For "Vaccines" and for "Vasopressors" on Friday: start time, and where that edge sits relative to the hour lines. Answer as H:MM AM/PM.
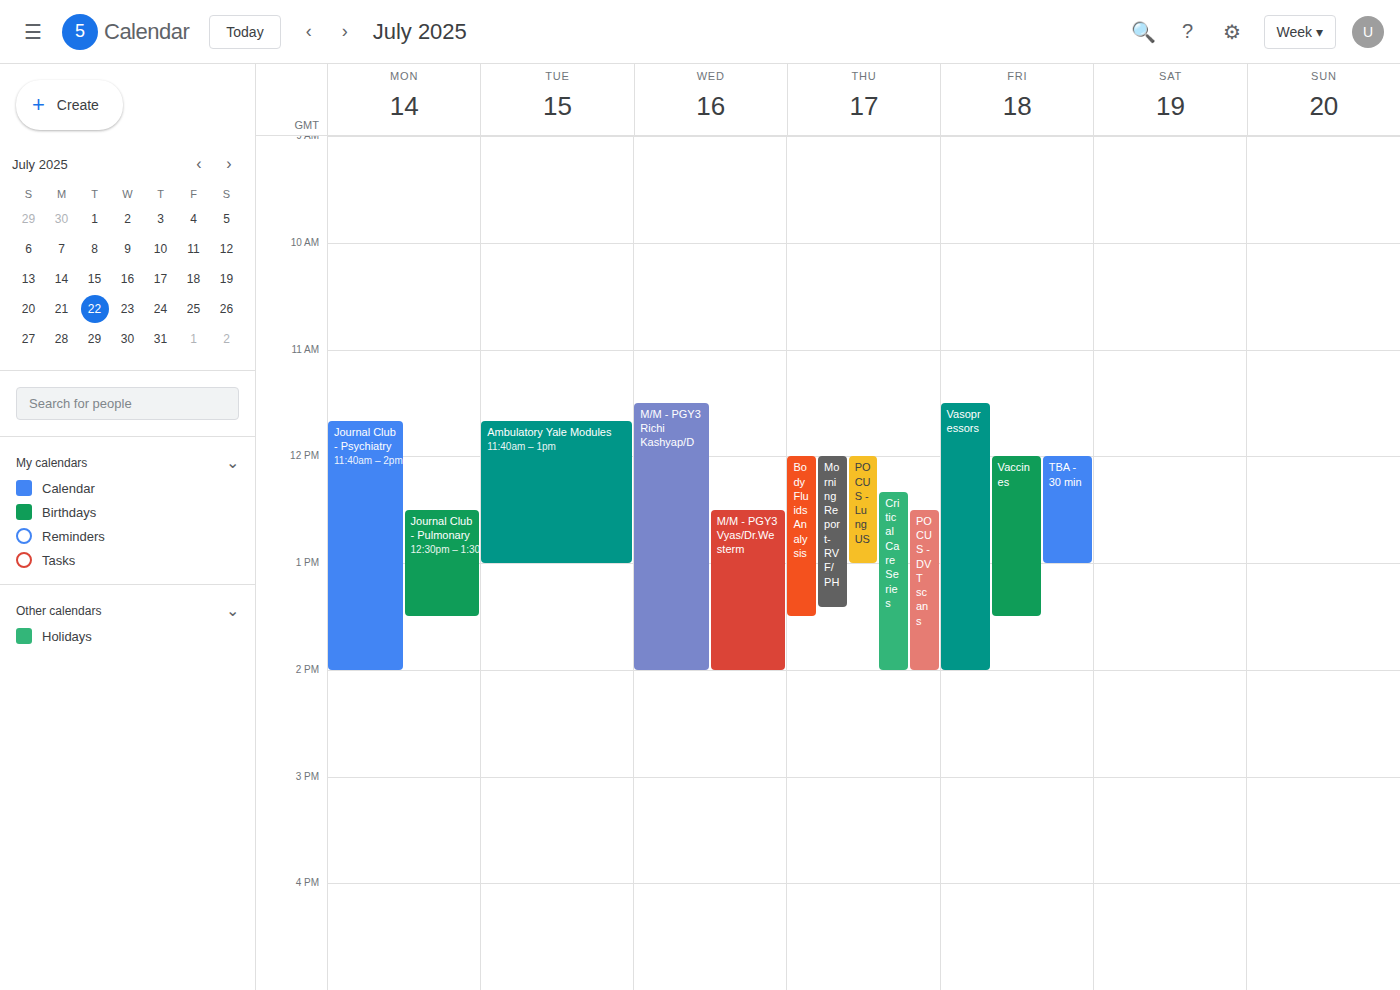
"Vaccines": 12:00 PM, exactly on the 12 PM line. "Vasopressors": 11:30 AM, halfway between the 11 AM and 12 PM lines.